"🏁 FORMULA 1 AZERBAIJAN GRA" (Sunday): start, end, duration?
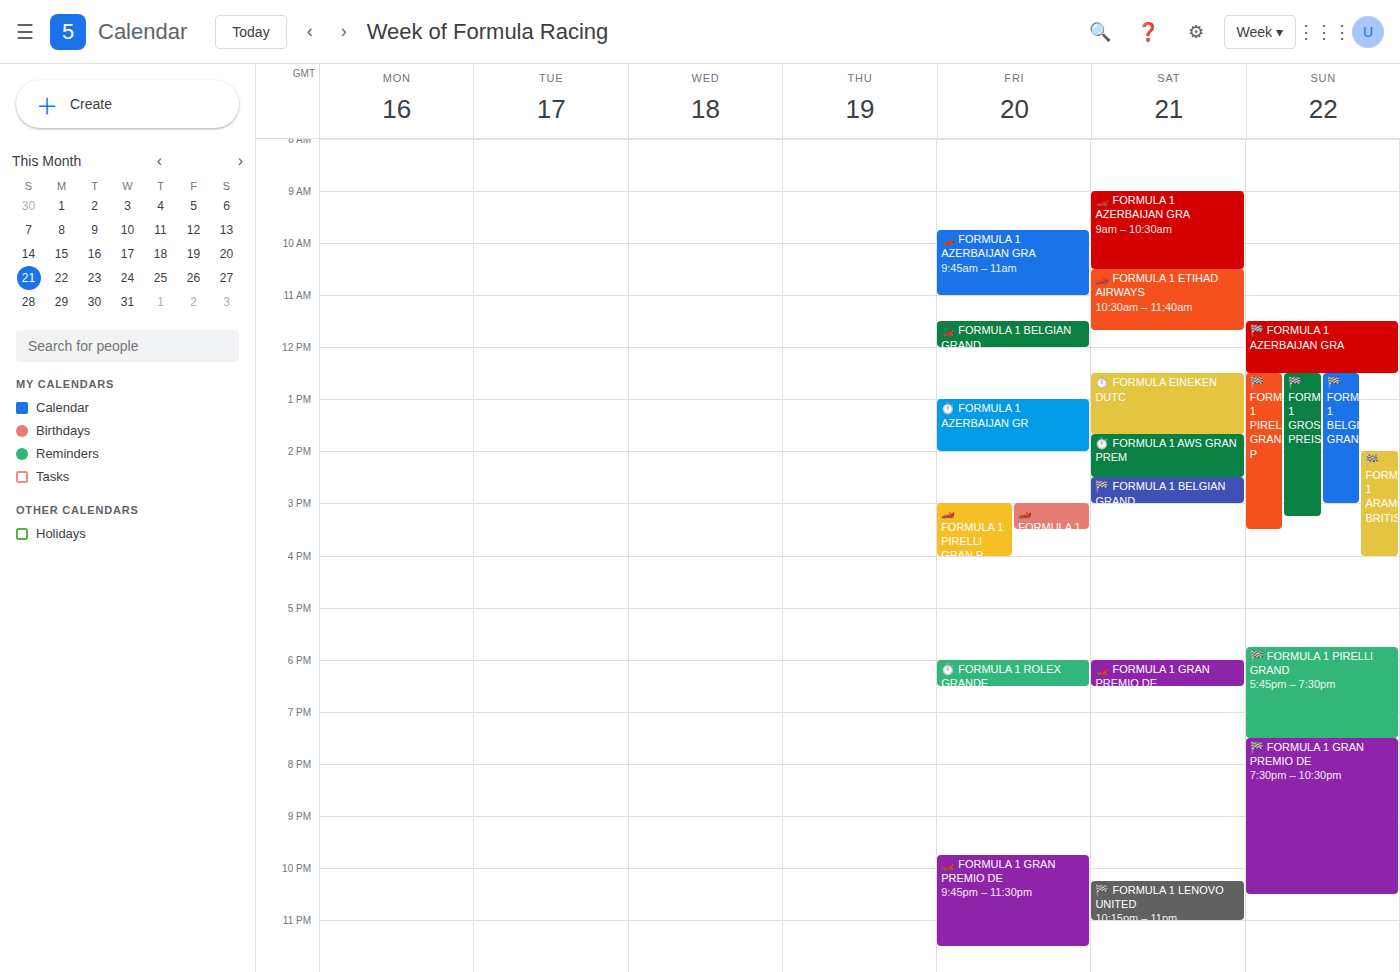
11:30 AM to 12:30 PM, 1 hour